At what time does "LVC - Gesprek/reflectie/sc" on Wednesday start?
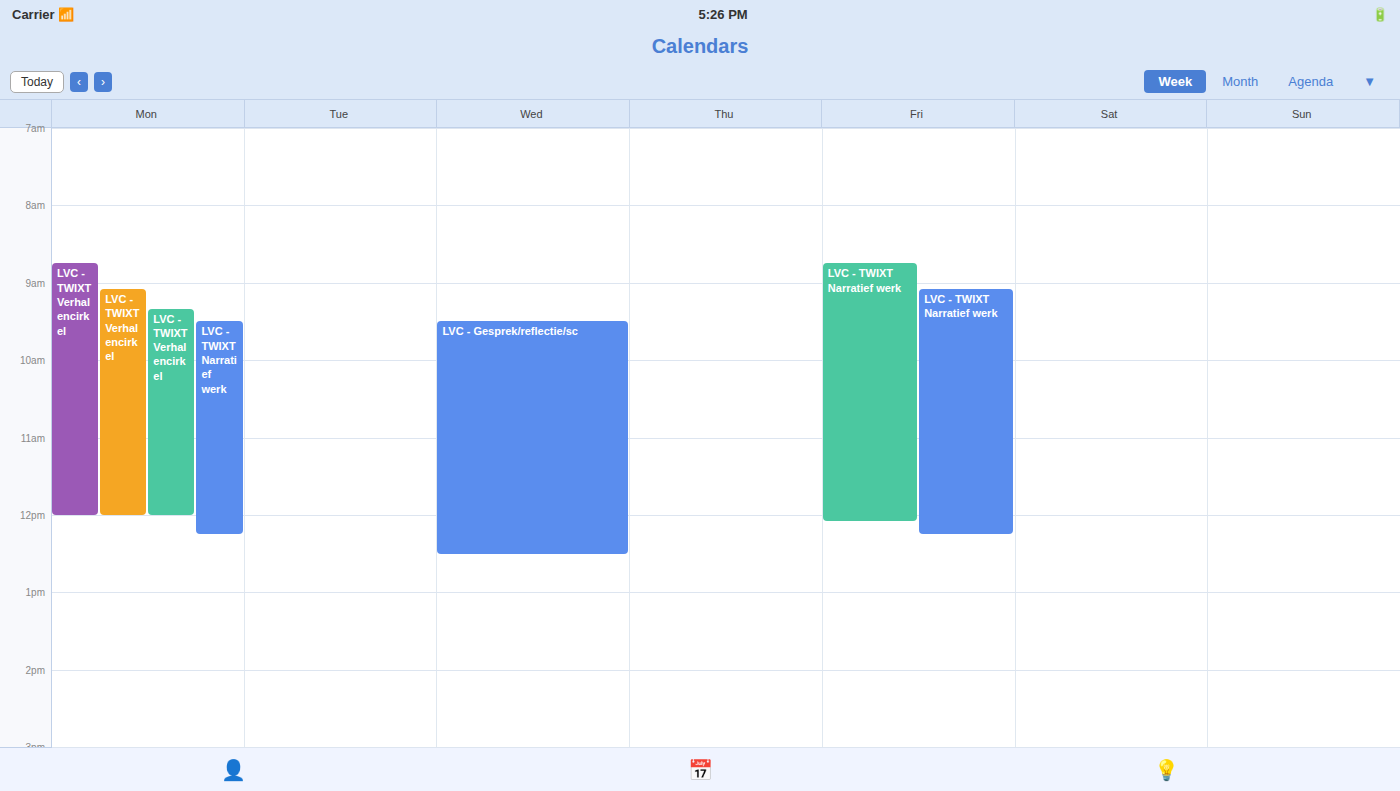
9:30 AM